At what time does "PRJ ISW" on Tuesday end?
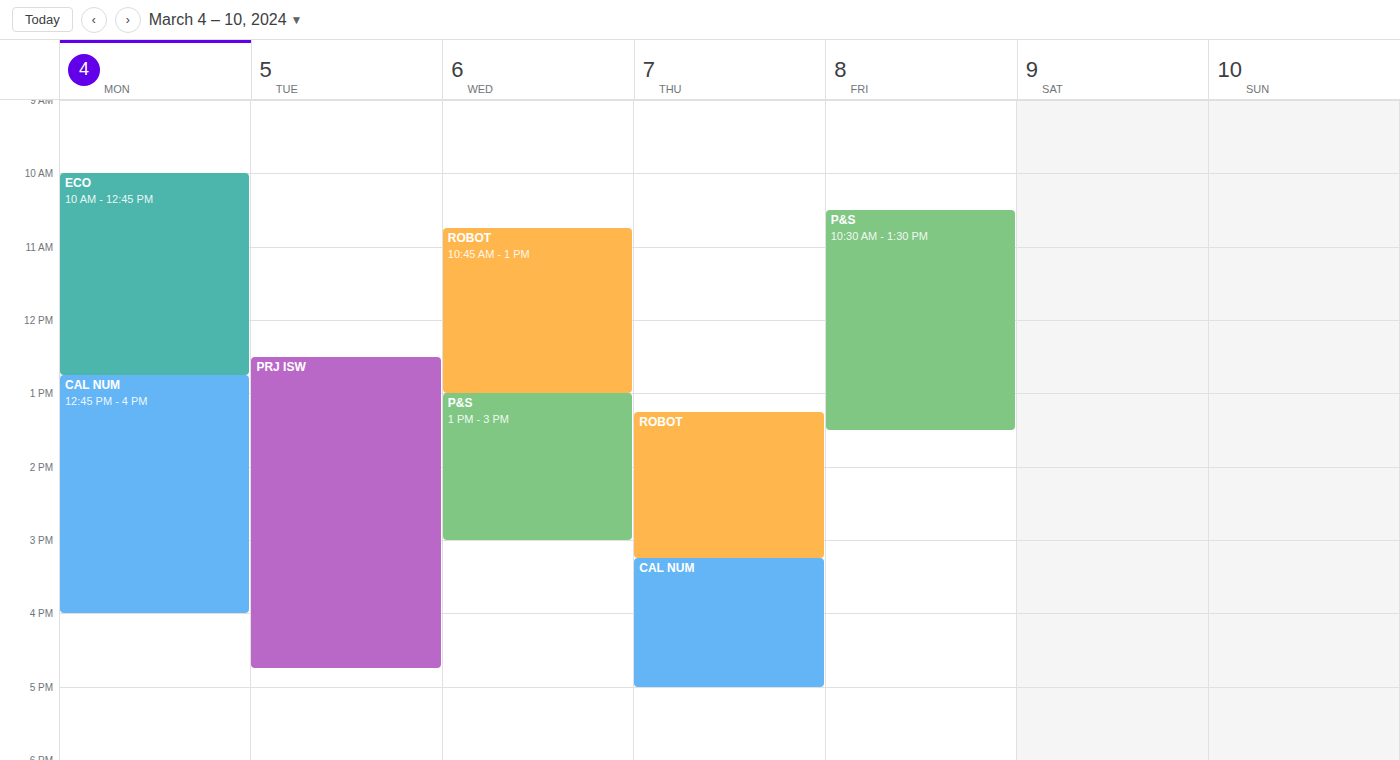
4:45 PM